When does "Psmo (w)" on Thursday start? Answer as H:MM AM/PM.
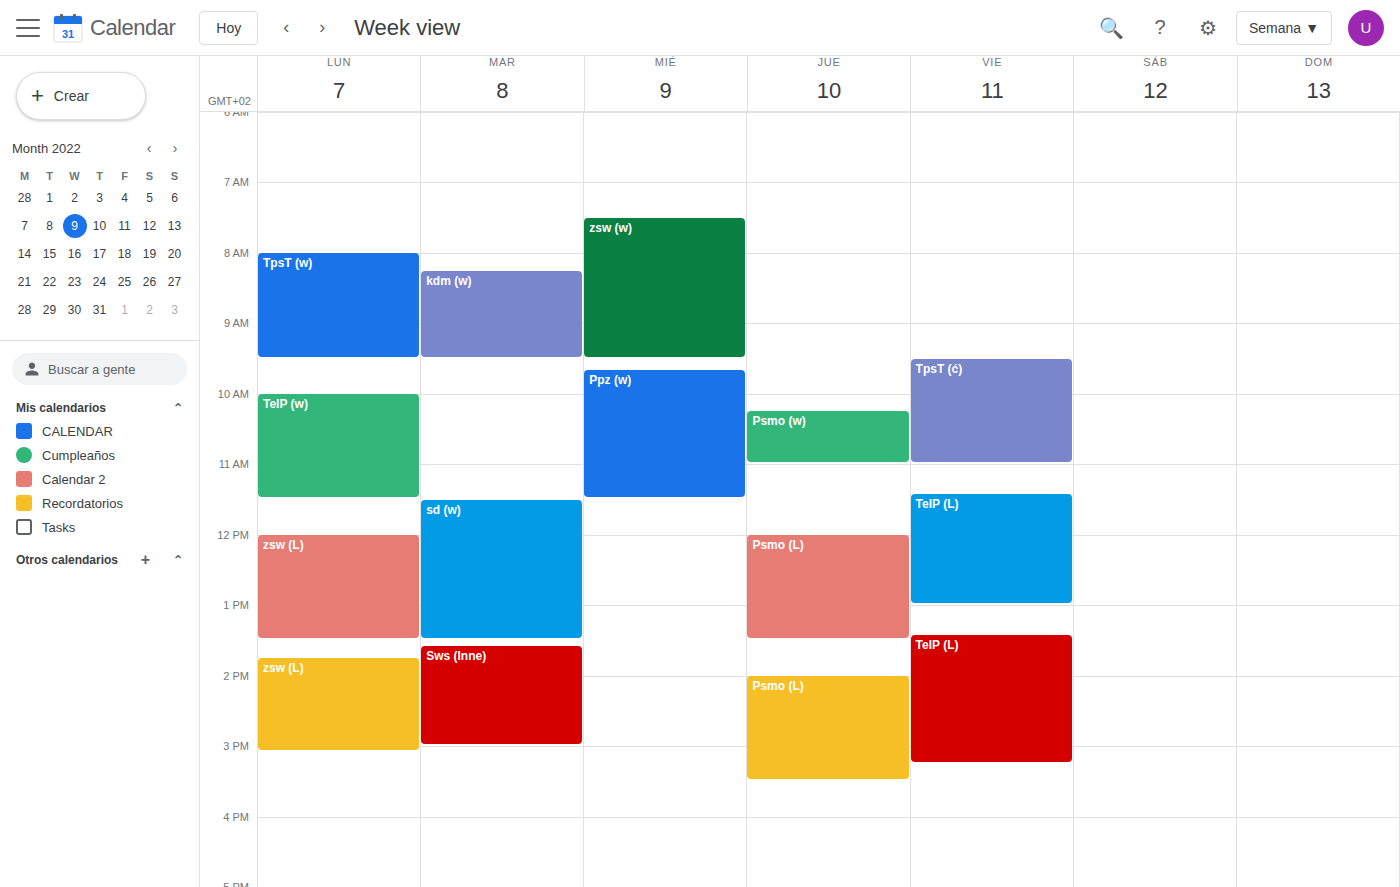
10:15 AM